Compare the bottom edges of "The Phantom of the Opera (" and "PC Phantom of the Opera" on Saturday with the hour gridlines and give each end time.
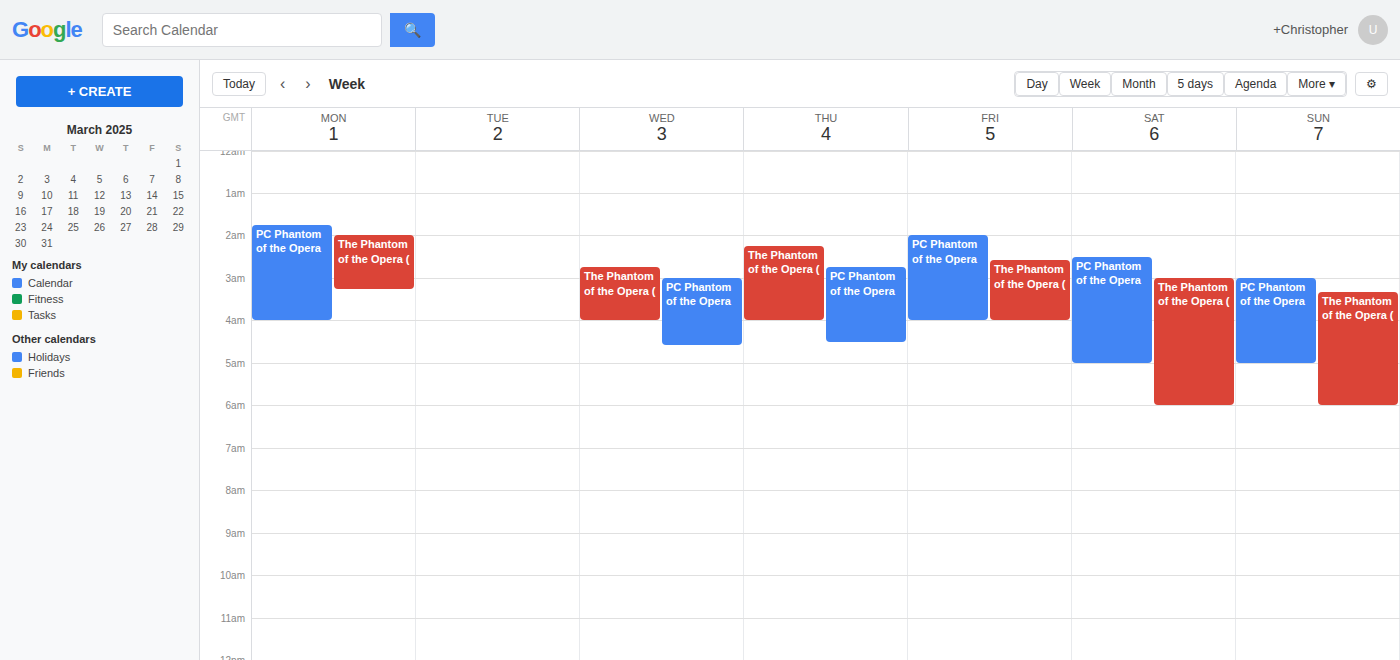
"The Phantom of the Opera (": 6:00 AM, exactly on the 6 AM line. "PC Phantom of the Opera": 5:00 AM, exactly on the 5 AM line.